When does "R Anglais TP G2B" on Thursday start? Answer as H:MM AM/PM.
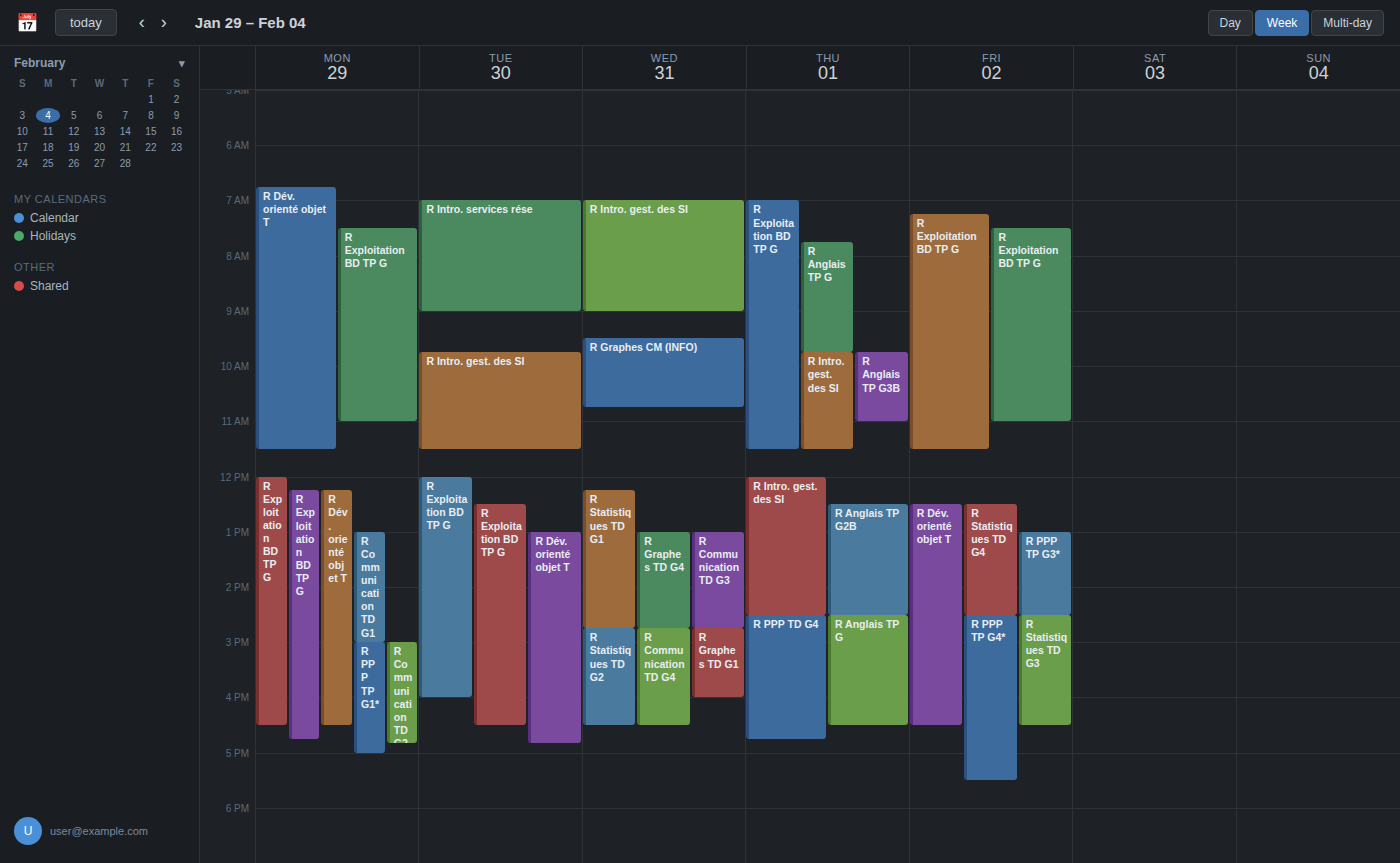
12:30 PM